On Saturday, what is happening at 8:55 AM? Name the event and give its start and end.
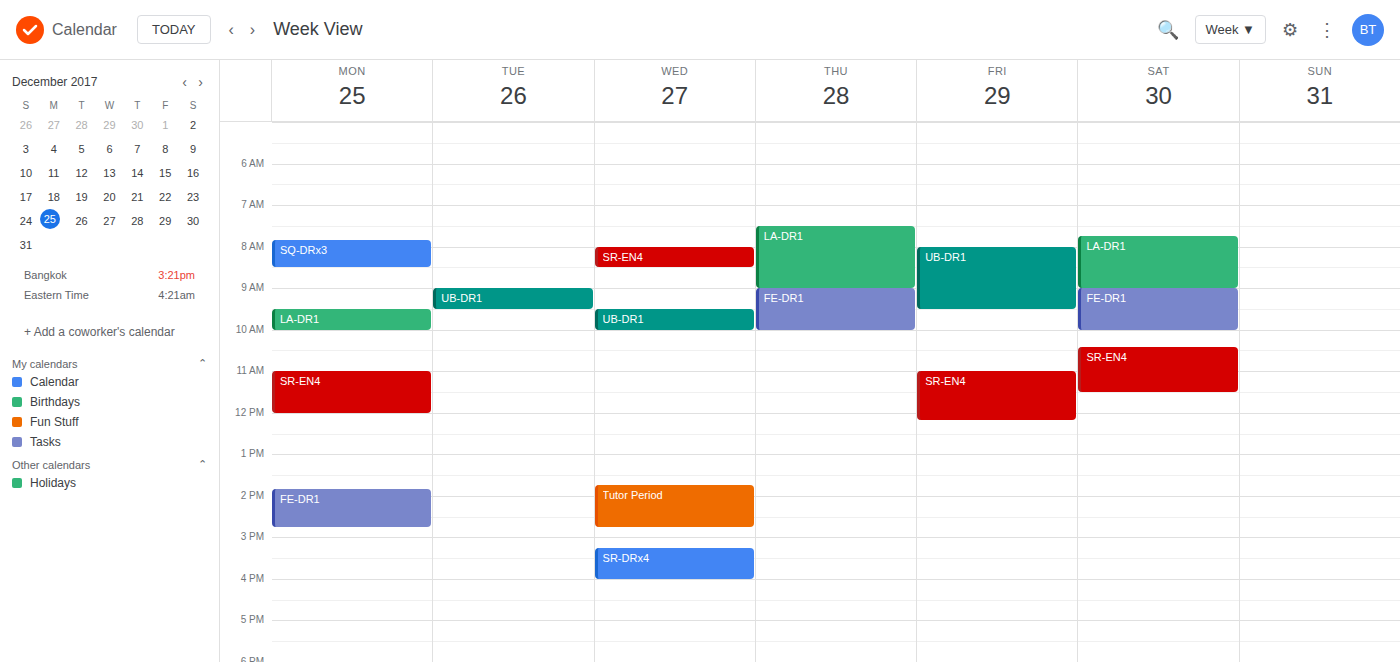
"LA-DR1", 7:45 AM to 9:00 AM